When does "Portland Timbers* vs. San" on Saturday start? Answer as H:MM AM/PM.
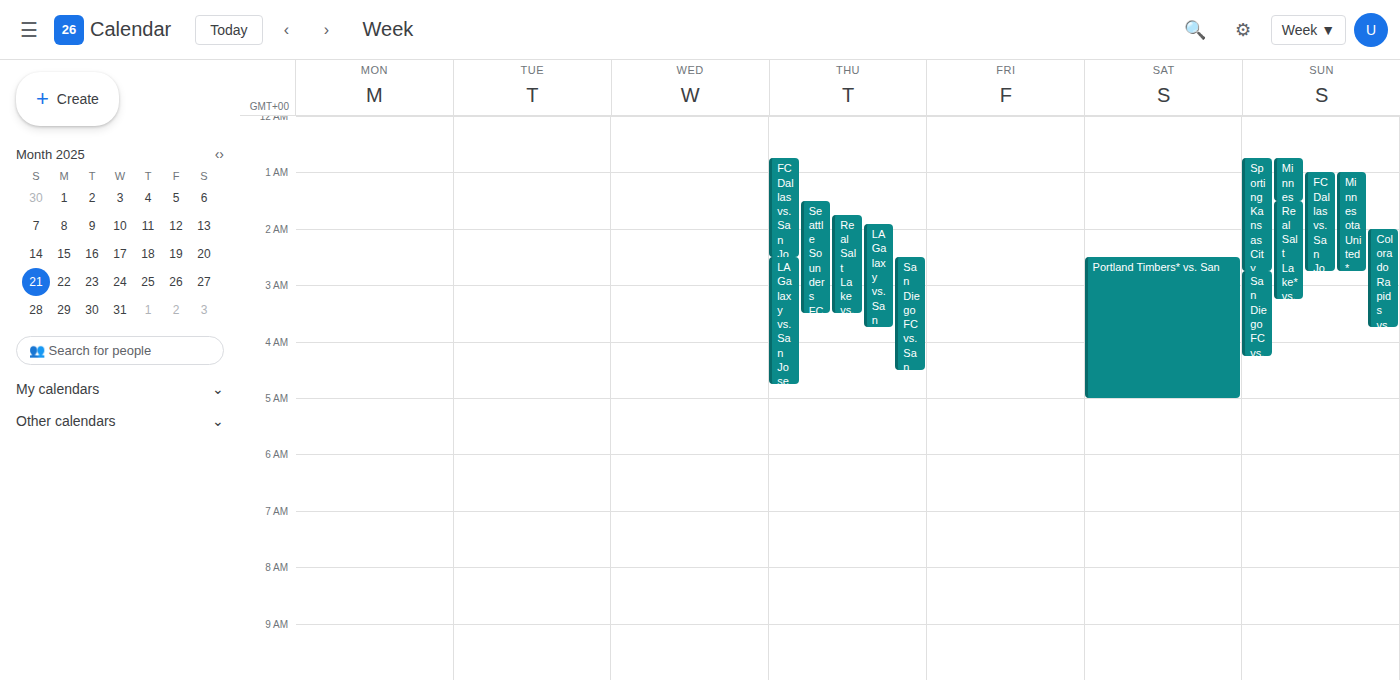
2:30 AM